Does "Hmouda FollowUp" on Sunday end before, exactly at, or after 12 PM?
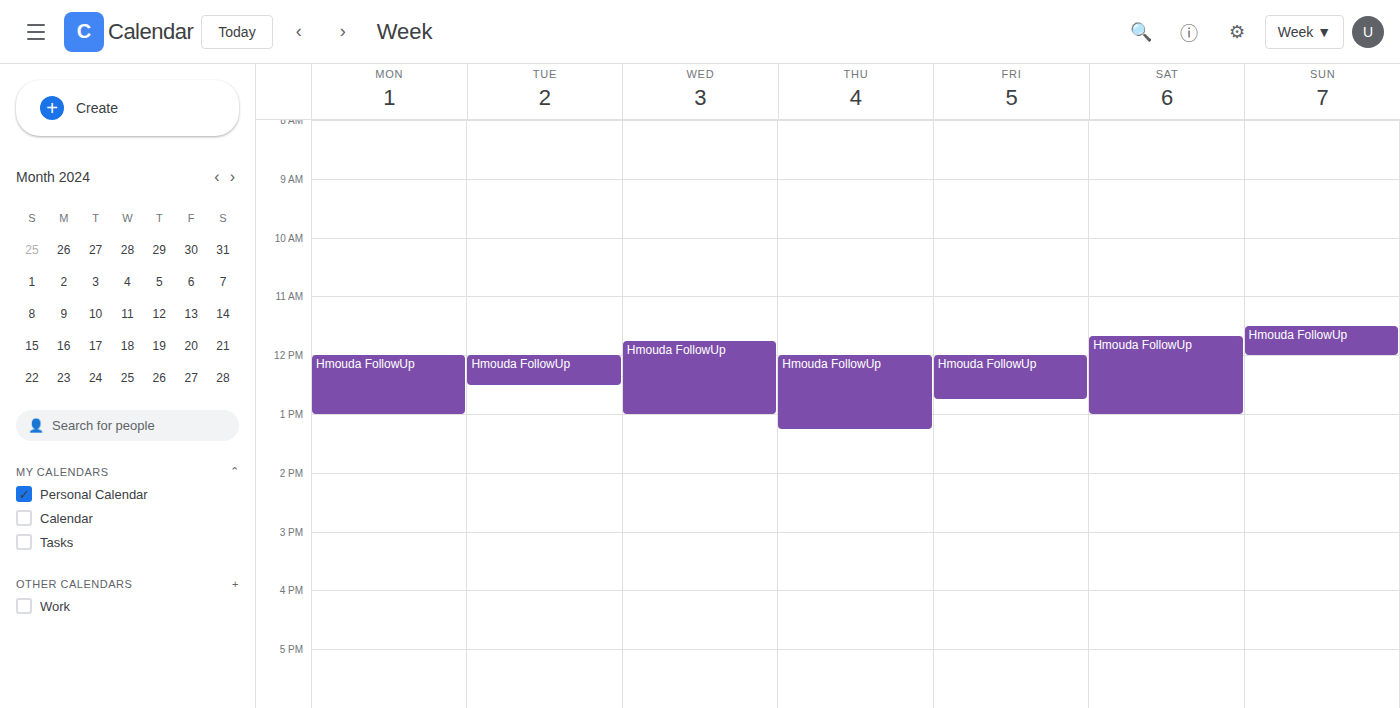
12:00 PM -- exactly at 12 PM, on the 12 PM line.